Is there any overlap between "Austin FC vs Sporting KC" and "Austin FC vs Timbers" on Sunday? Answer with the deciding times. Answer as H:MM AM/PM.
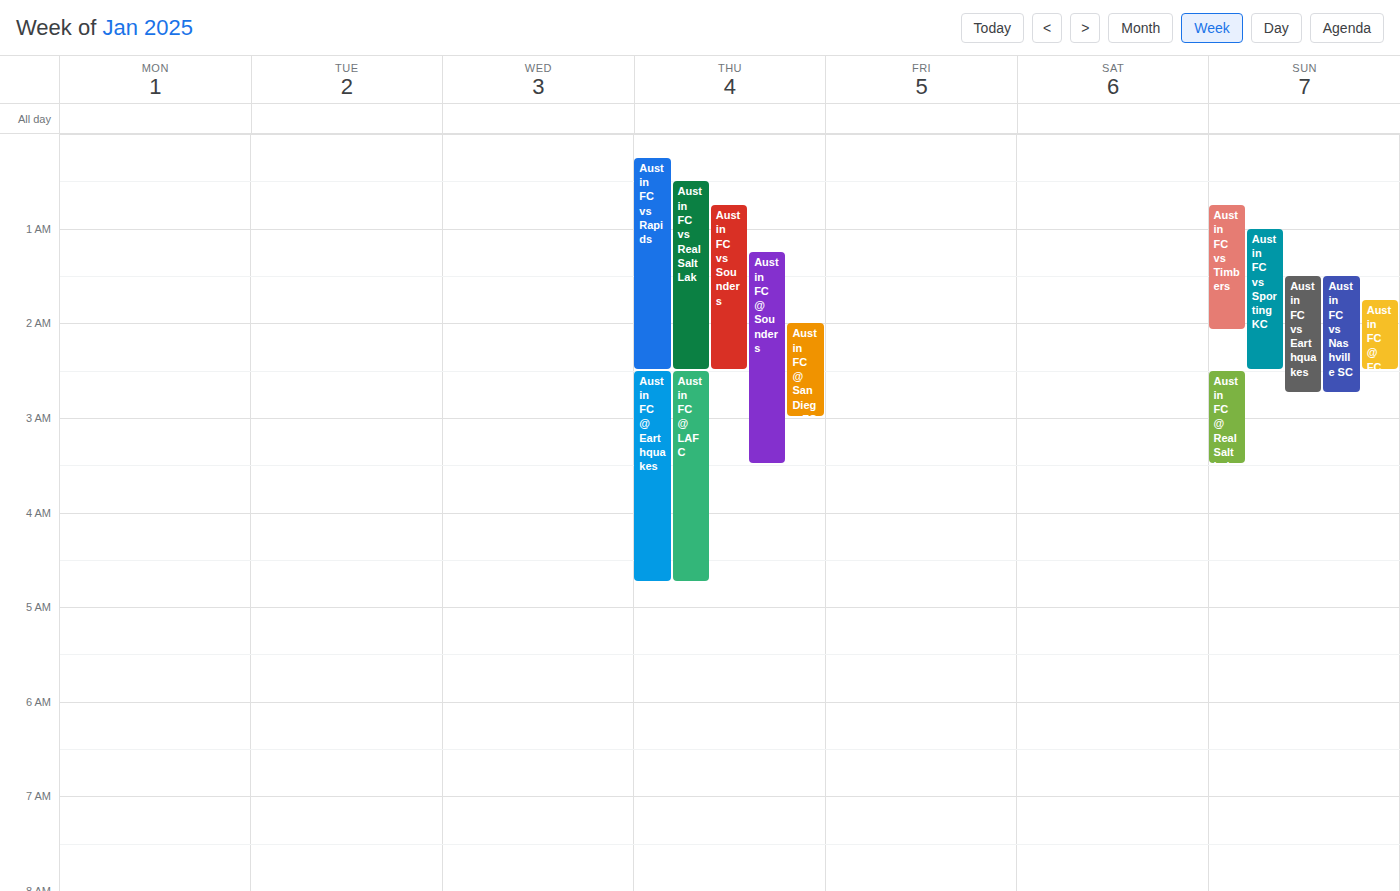
"Austin FC vs Sporting KC" starts at 1:00 AM, before "Austin FC vs Timbers" ends at 2:05 AM -- they overlap.